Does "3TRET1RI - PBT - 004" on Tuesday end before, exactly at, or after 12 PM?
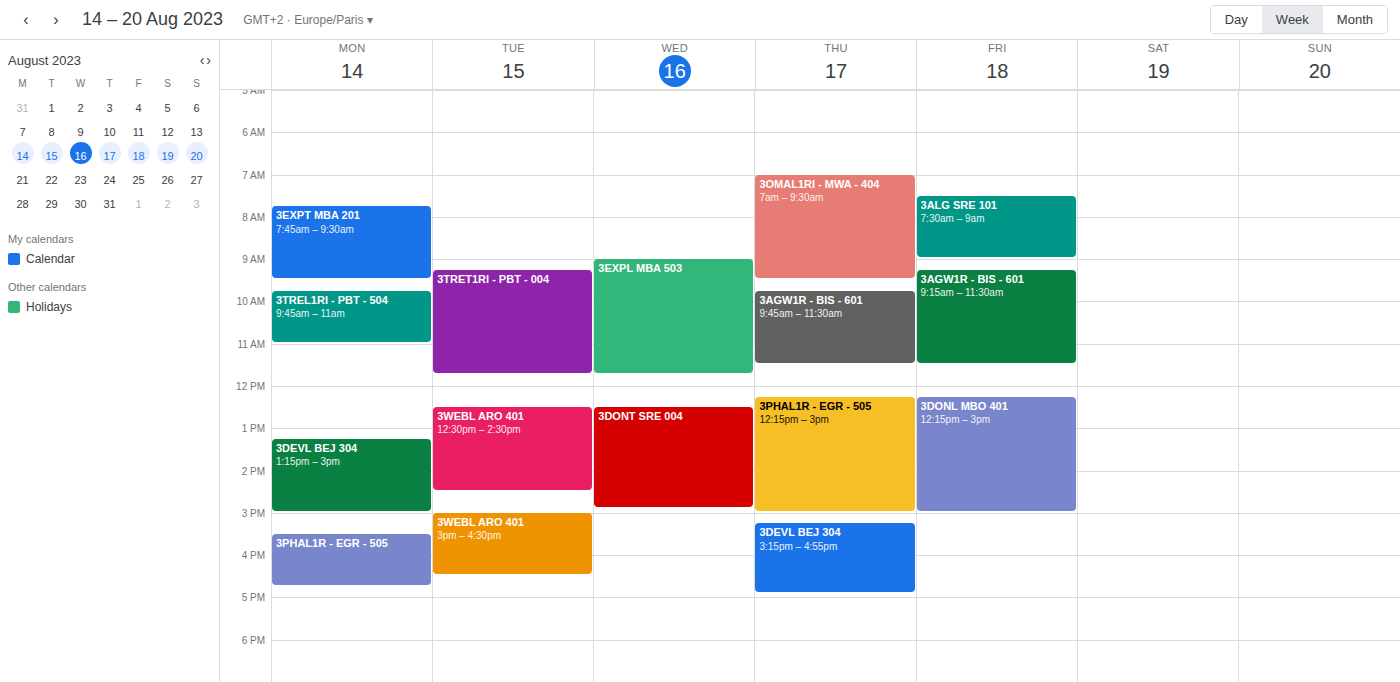
11:45 AM -- before 12 PM, 15 minutes above the 12 PM line.